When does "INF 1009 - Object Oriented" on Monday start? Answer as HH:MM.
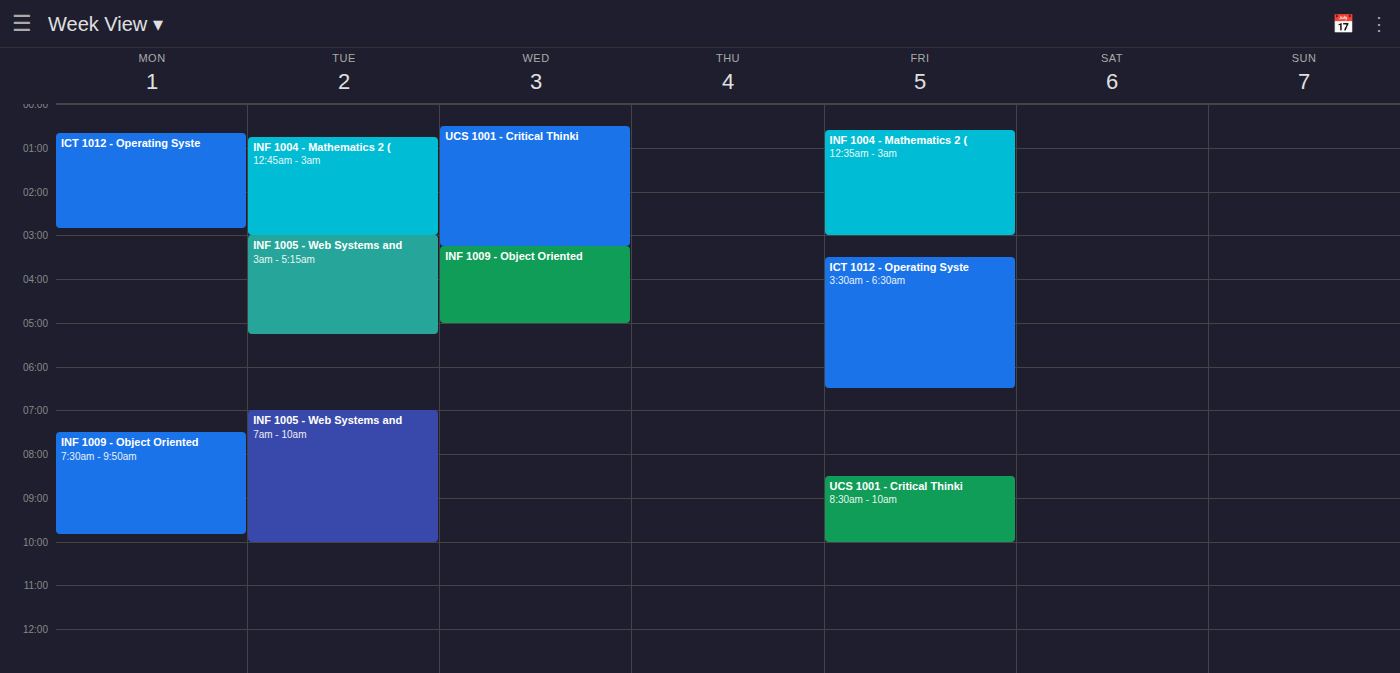
07:30